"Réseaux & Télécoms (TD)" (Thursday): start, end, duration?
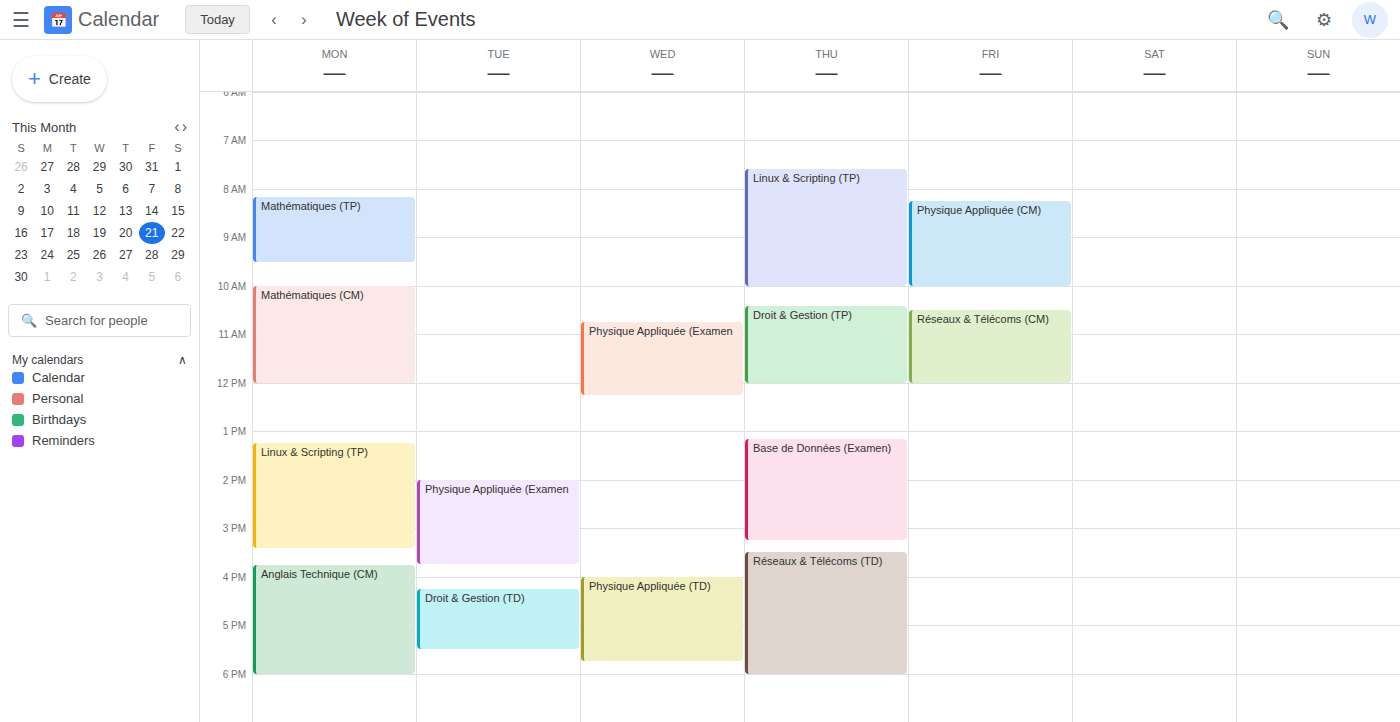
3:30 PM to 6:00 PM, 2 hours 30 minutes